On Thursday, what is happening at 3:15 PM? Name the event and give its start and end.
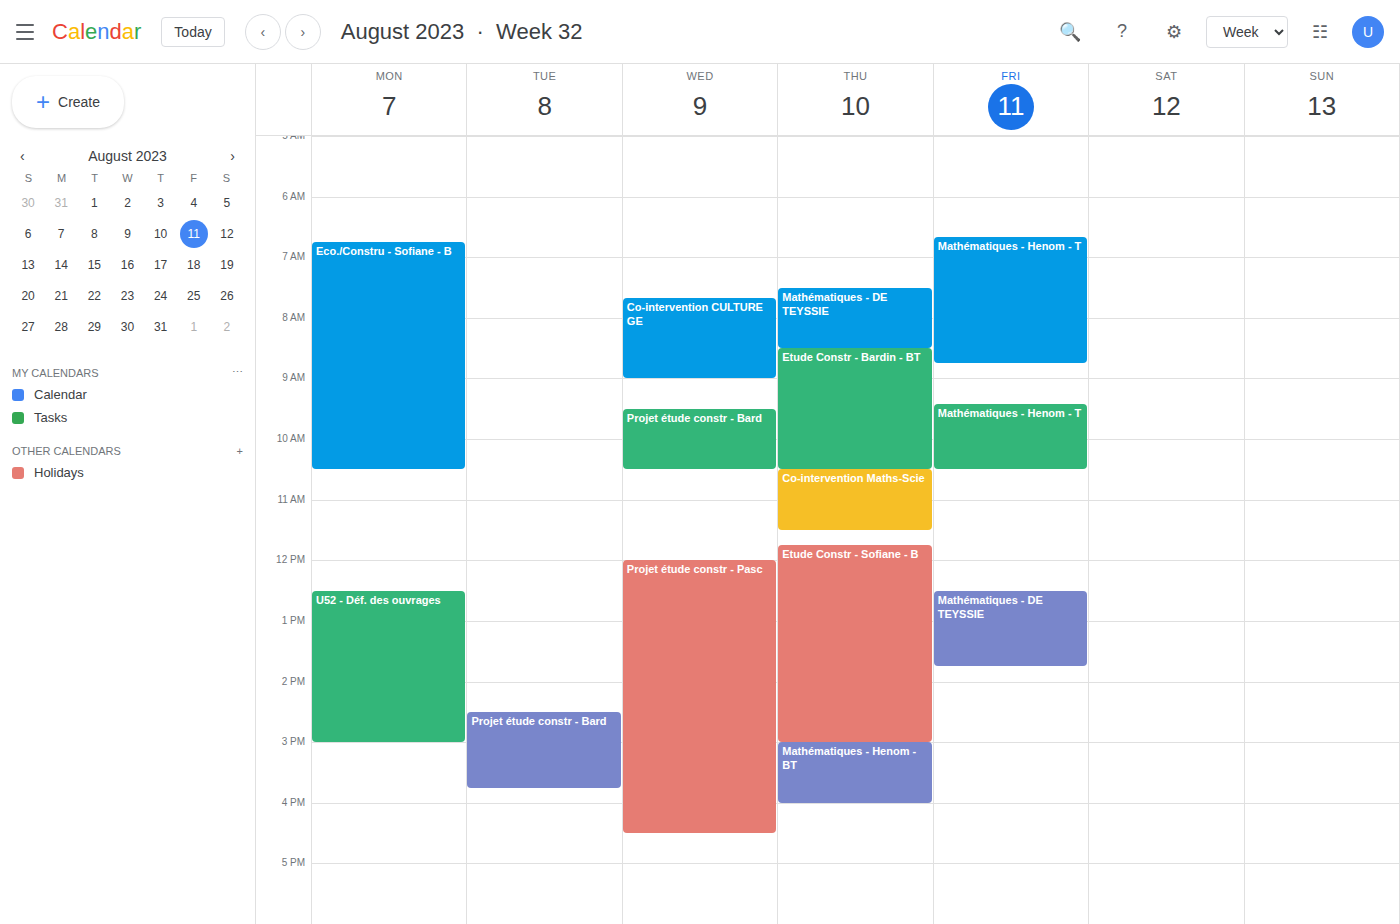
"Mathématiques - Henom - BT", 3:00 PM to 4:00 PM